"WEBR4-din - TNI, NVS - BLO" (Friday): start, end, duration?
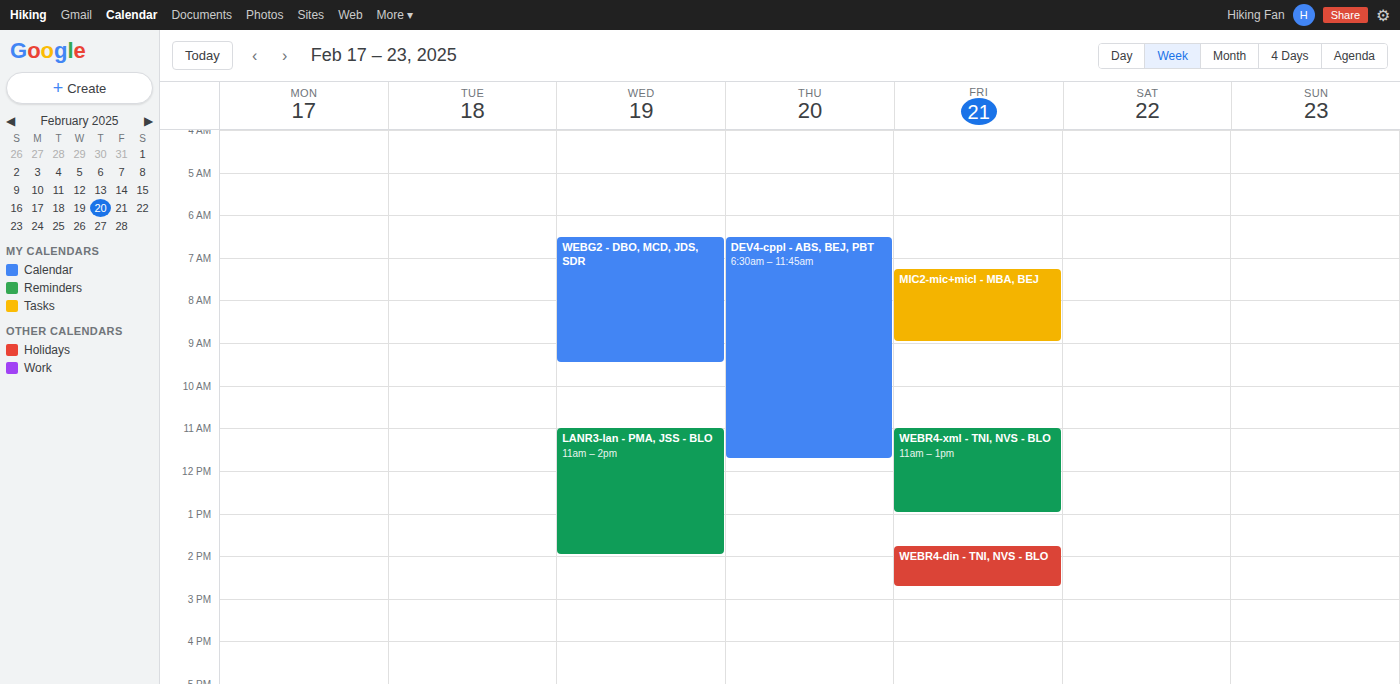
13:45 to 14:45, 1 hour